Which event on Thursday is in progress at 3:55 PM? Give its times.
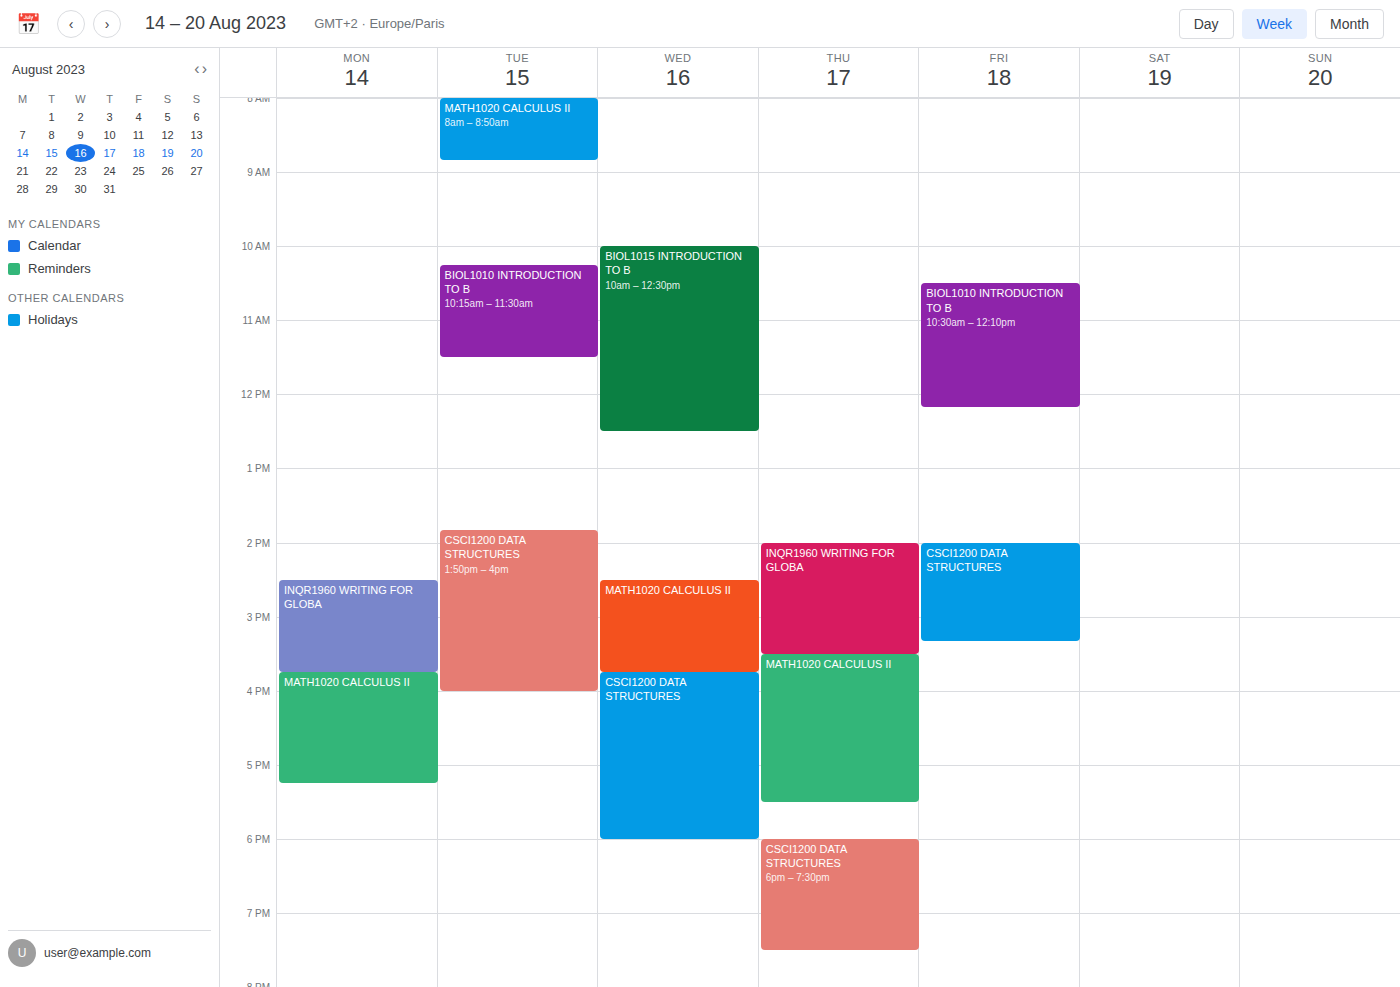
"MATH1020 CALCULUS II", 3:30 PM to 5:30 PM